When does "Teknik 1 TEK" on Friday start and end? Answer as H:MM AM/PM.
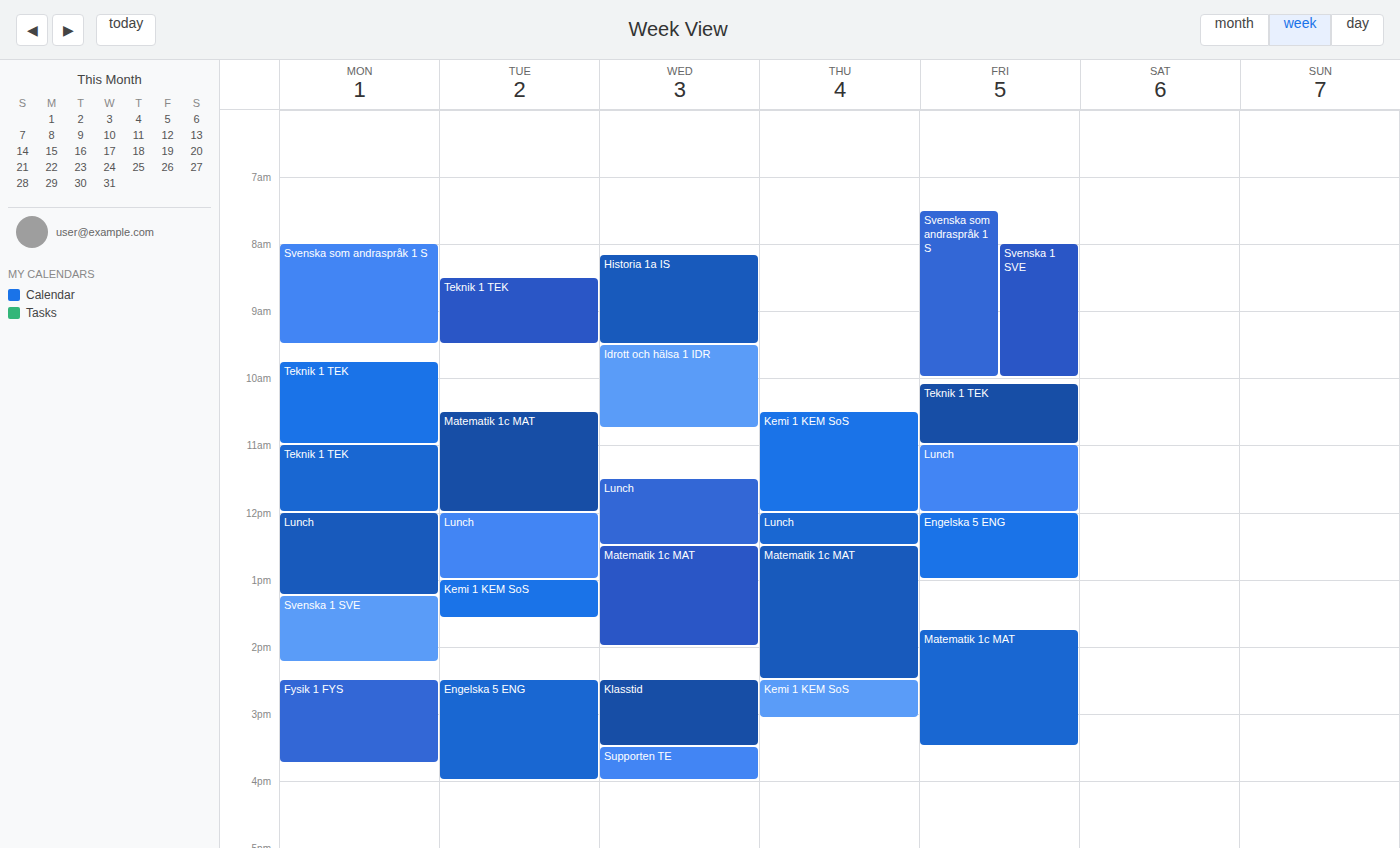
10:05 AM to 11:00 AM